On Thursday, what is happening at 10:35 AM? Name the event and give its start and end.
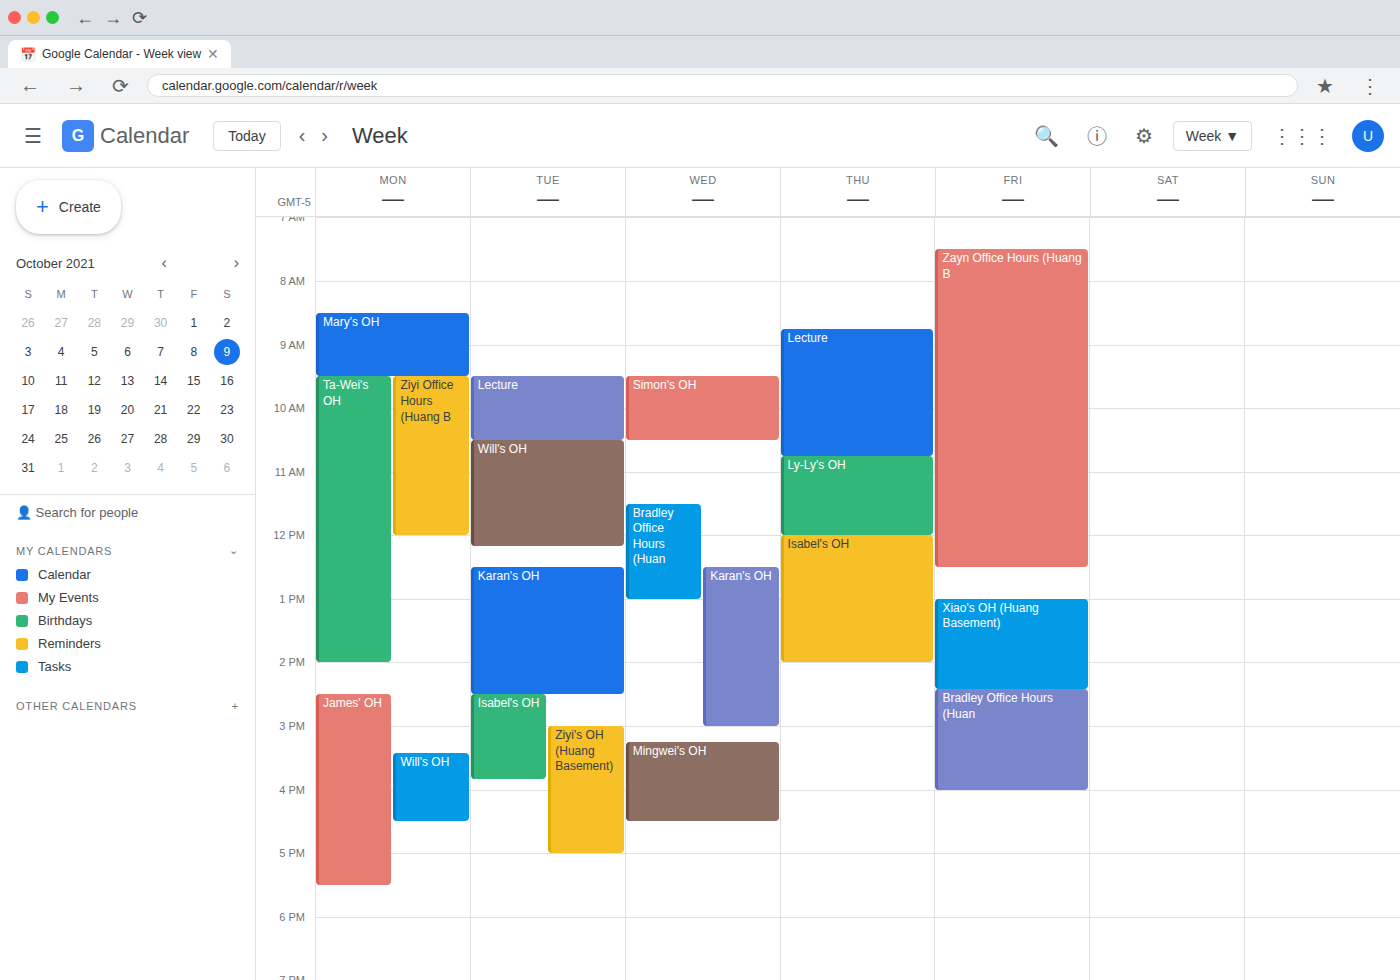
"Lecture", 8:45 AM to 10:45 AM